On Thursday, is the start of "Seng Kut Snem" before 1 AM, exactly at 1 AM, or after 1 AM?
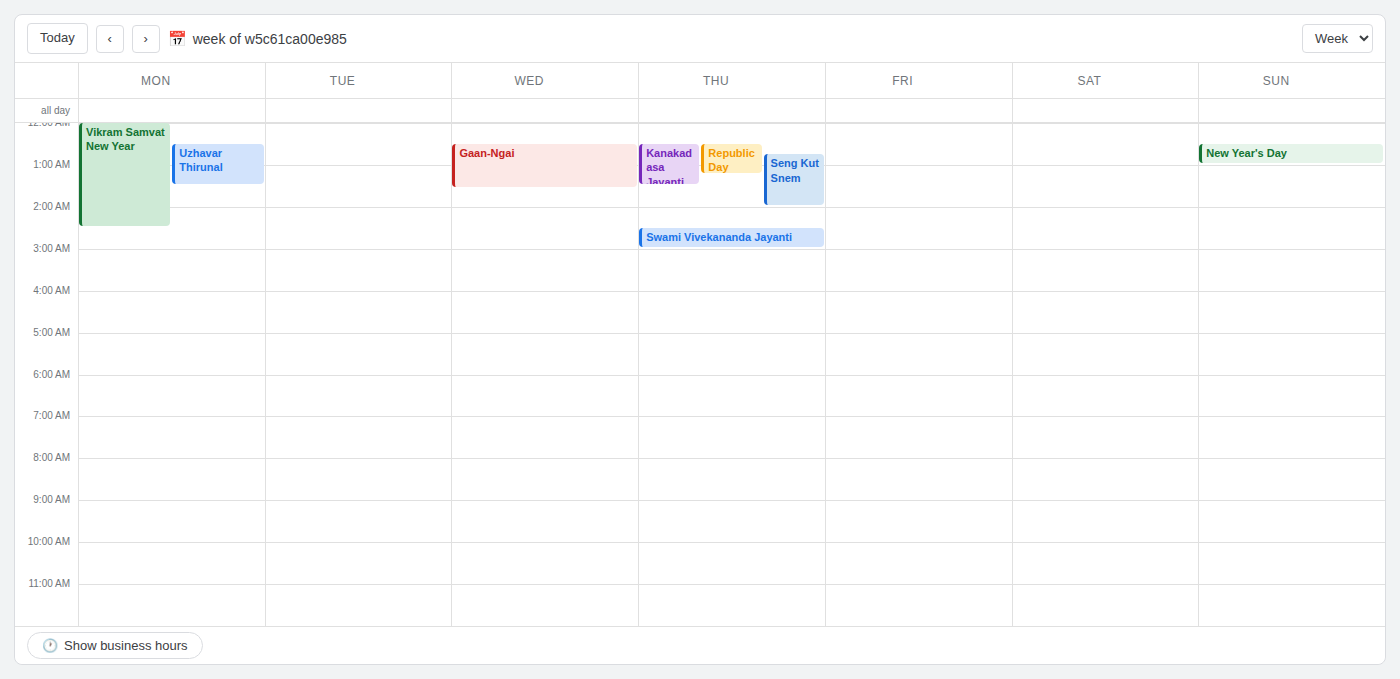
12:45 AM -- before 1 AM, 15 minutes above the 1 AM line.